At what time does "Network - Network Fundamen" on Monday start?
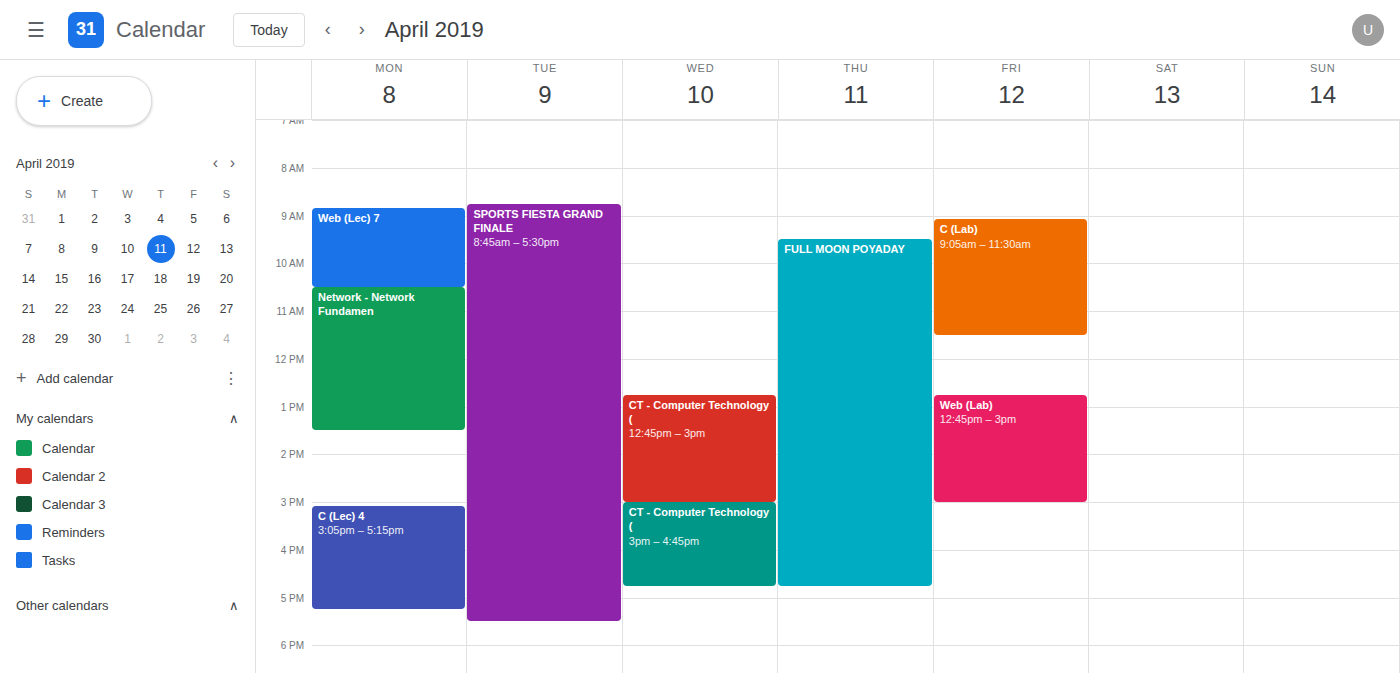
10:30 AM